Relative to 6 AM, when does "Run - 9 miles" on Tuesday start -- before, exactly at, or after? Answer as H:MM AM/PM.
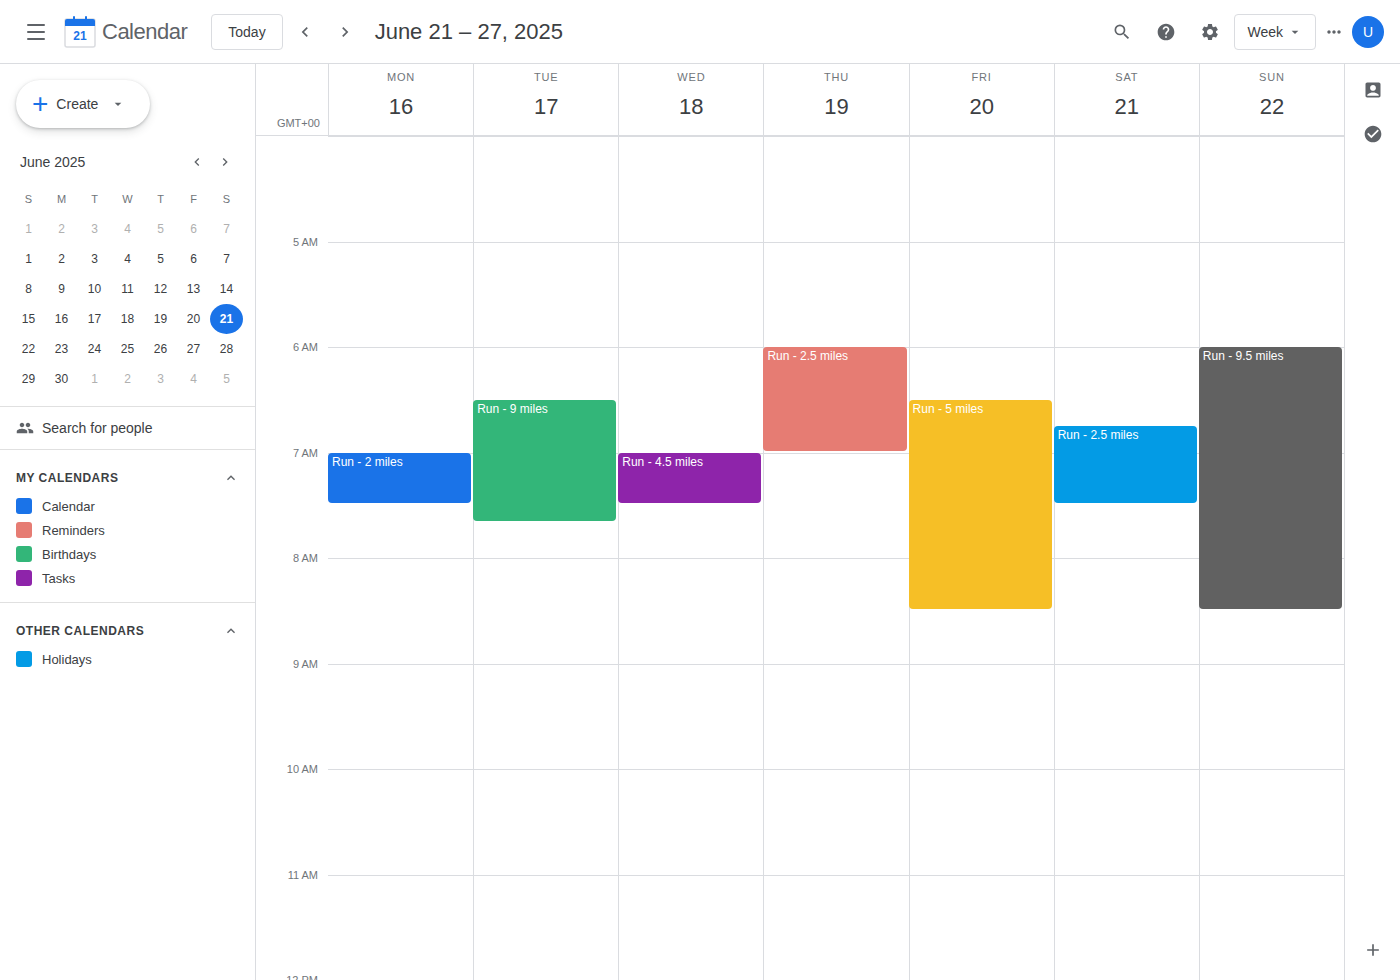
6:30 AM -- after 6 AM, 30 minutes below the 6 AM line.